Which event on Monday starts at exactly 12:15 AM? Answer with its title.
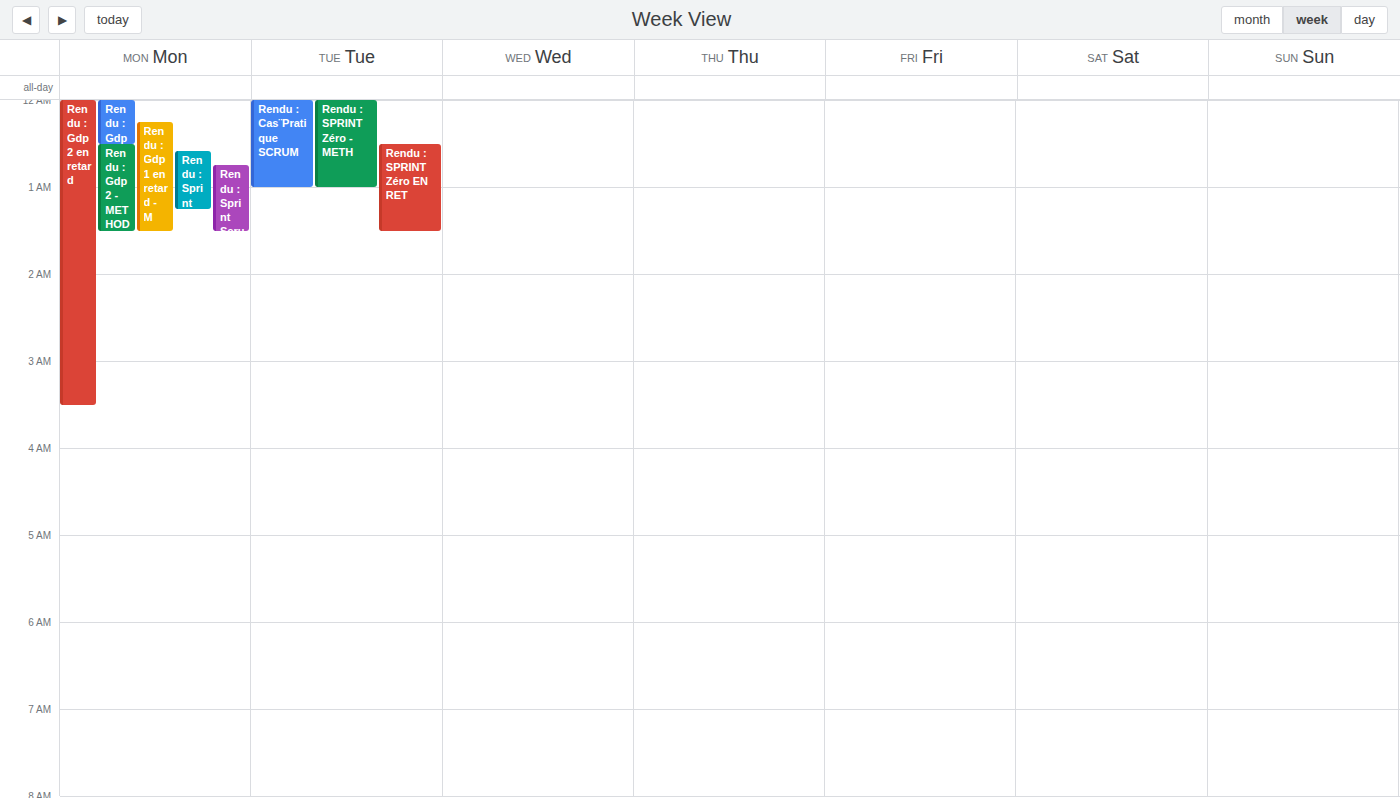
"Rendu : Gdp1 en retard - M"